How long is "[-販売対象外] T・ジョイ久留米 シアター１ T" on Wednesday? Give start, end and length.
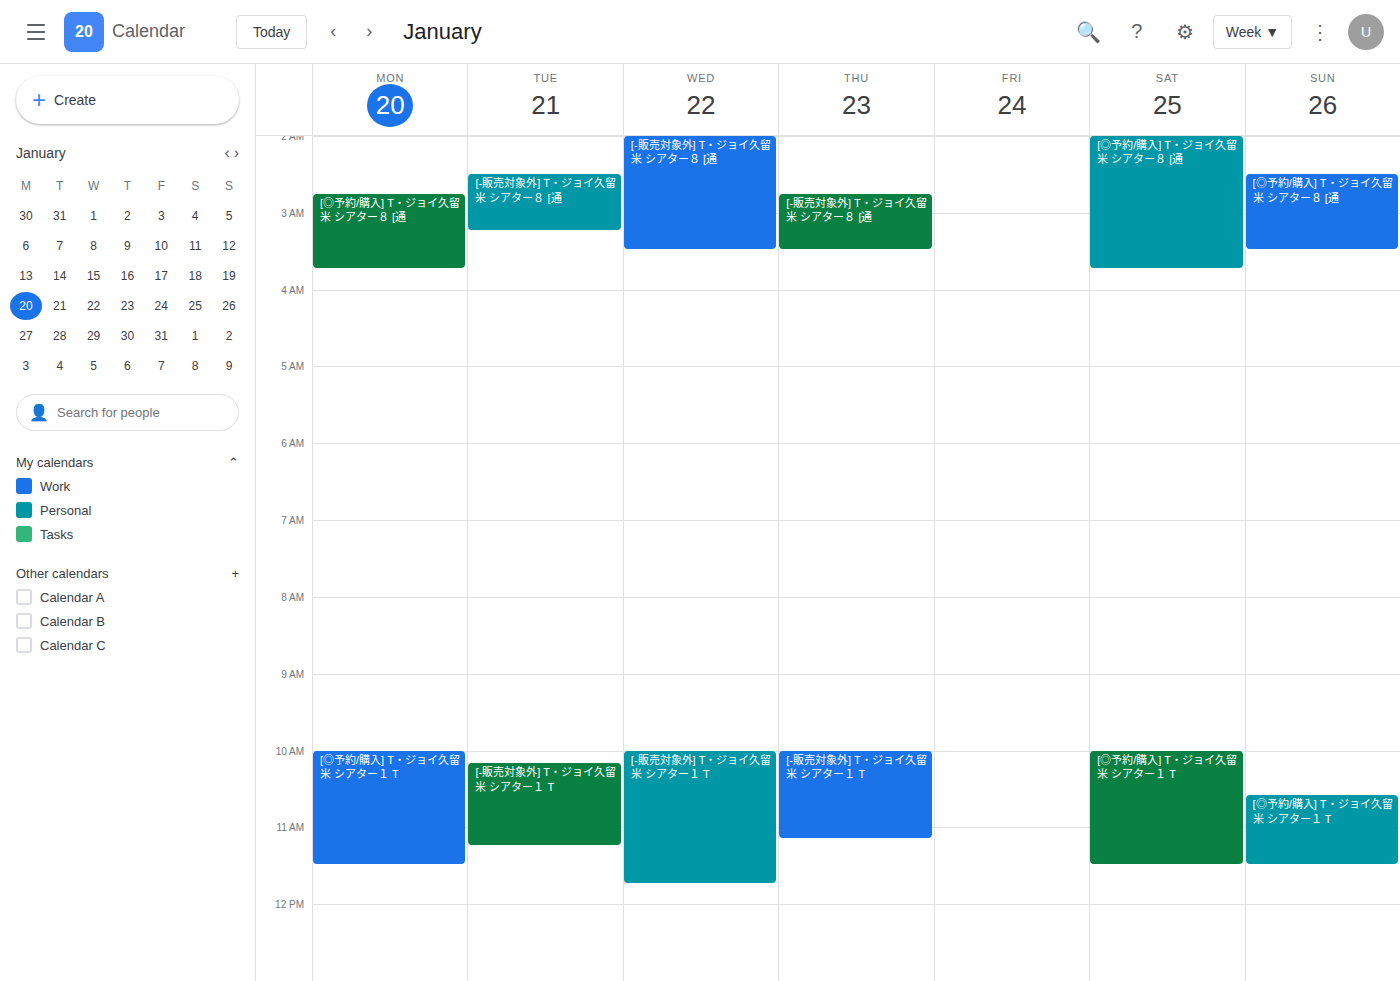
10:00 AM to 11:45 AM, 1 hour 45 minutes